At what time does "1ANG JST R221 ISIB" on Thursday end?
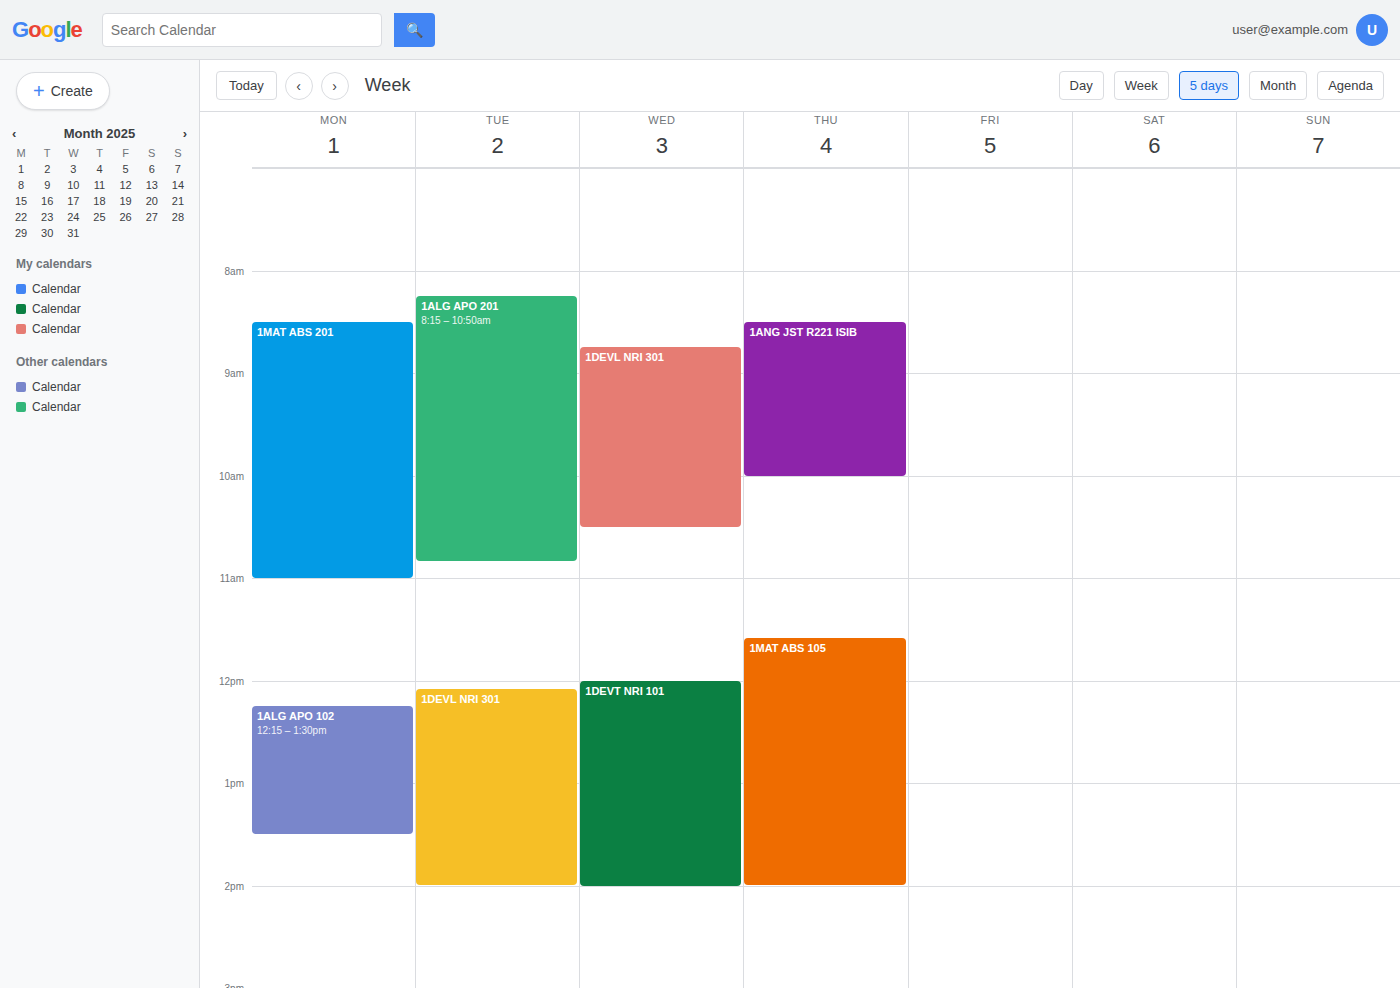
10:00 AM